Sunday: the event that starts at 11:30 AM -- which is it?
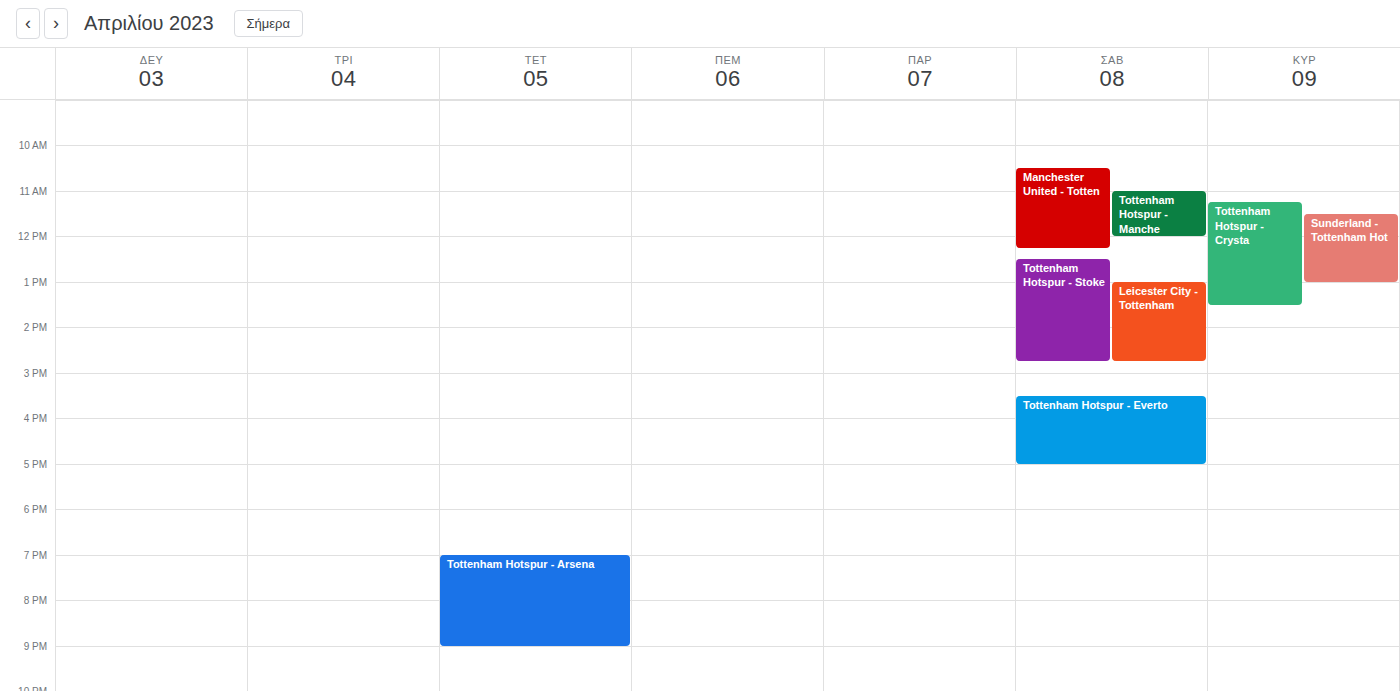
"Sunderland - Tottenham Hot"